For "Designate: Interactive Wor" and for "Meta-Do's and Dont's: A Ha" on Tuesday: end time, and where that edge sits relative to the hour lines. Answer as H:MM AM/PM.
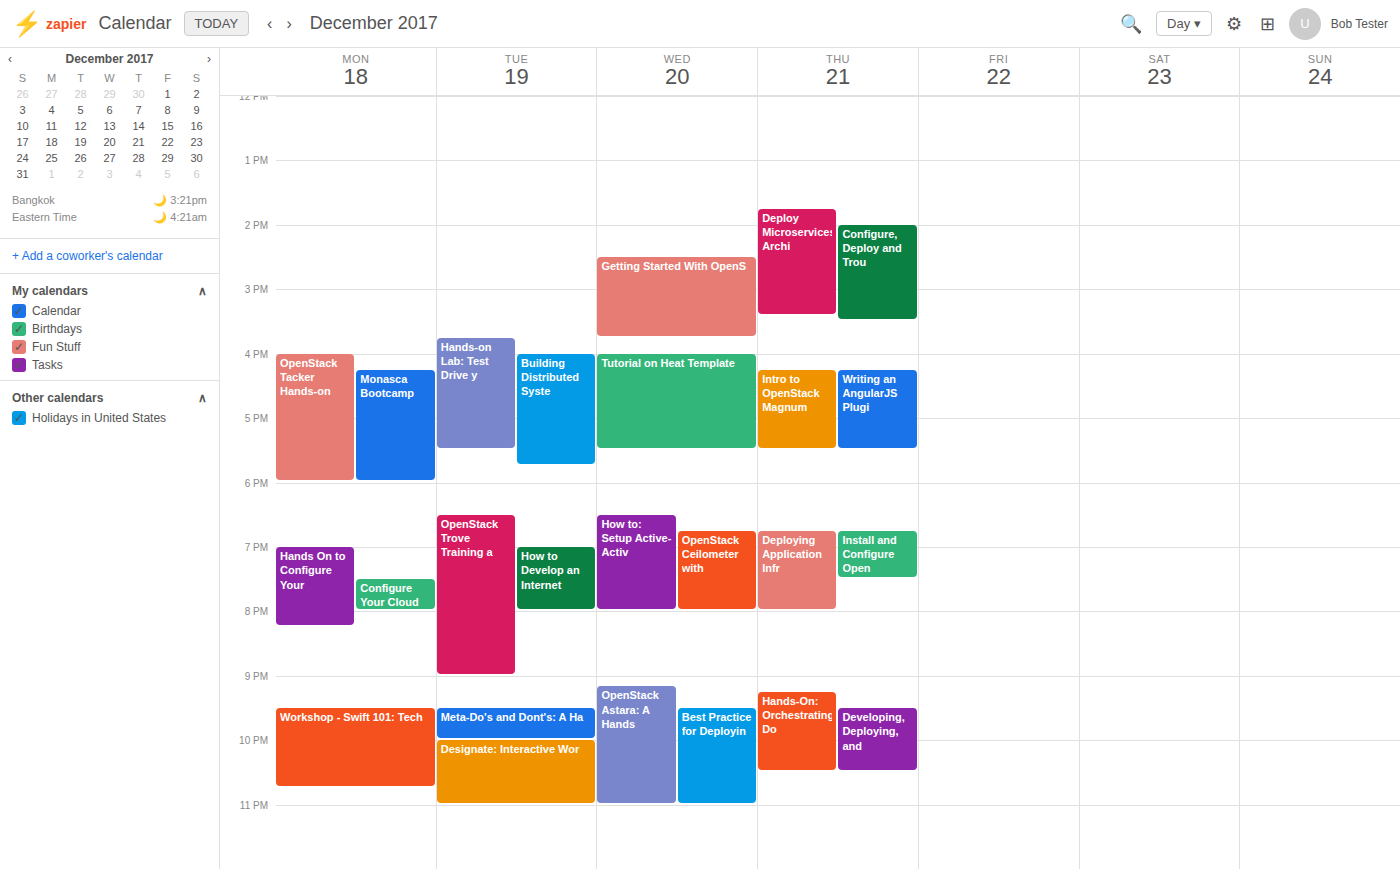
"Designate: Interactive Wor": 11:00 PM, exactly on the 11 PM line. "Meta-Do's and Dont's: A Ha": 10:00 PM, exactly on the 10 PM line.